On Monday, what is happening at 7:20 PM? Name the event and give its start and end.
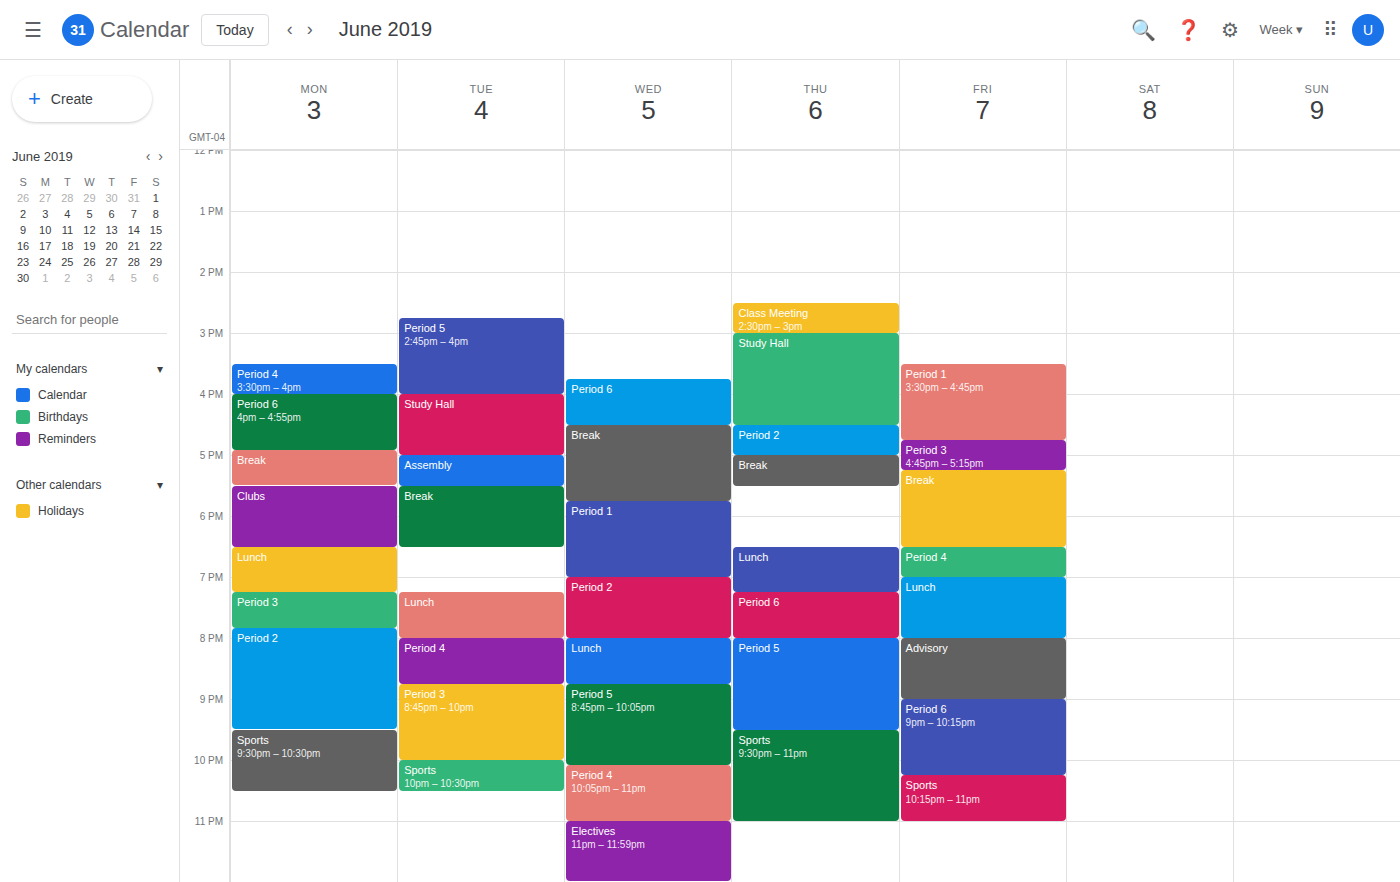
"Period 3", 7:15 PM to 7:50 PM